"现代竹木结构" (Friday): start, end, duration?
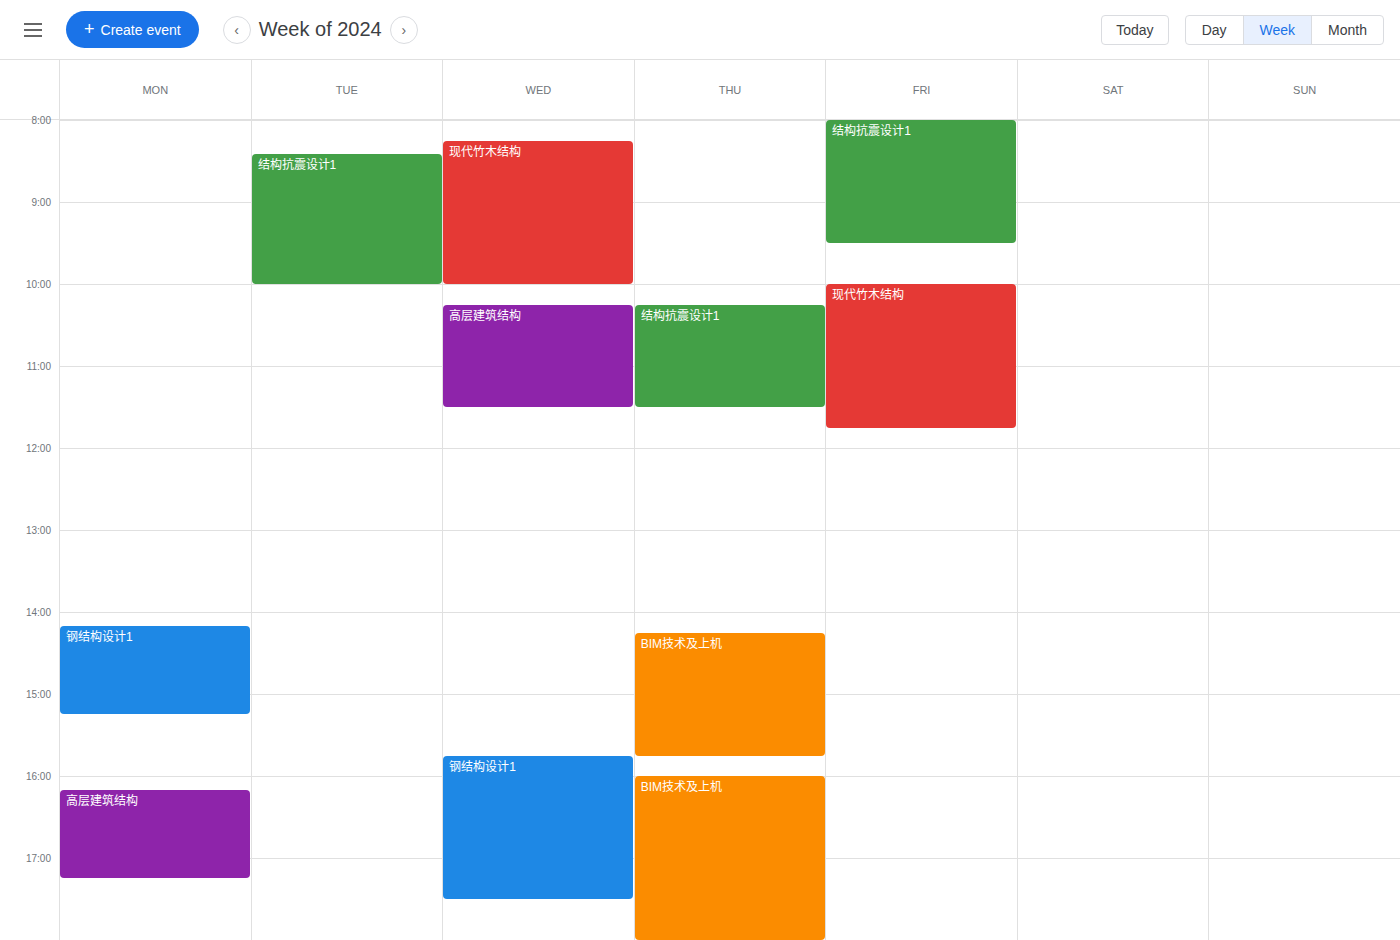
10:00 AM to 11:45 AM, 1 hour 45 minutes